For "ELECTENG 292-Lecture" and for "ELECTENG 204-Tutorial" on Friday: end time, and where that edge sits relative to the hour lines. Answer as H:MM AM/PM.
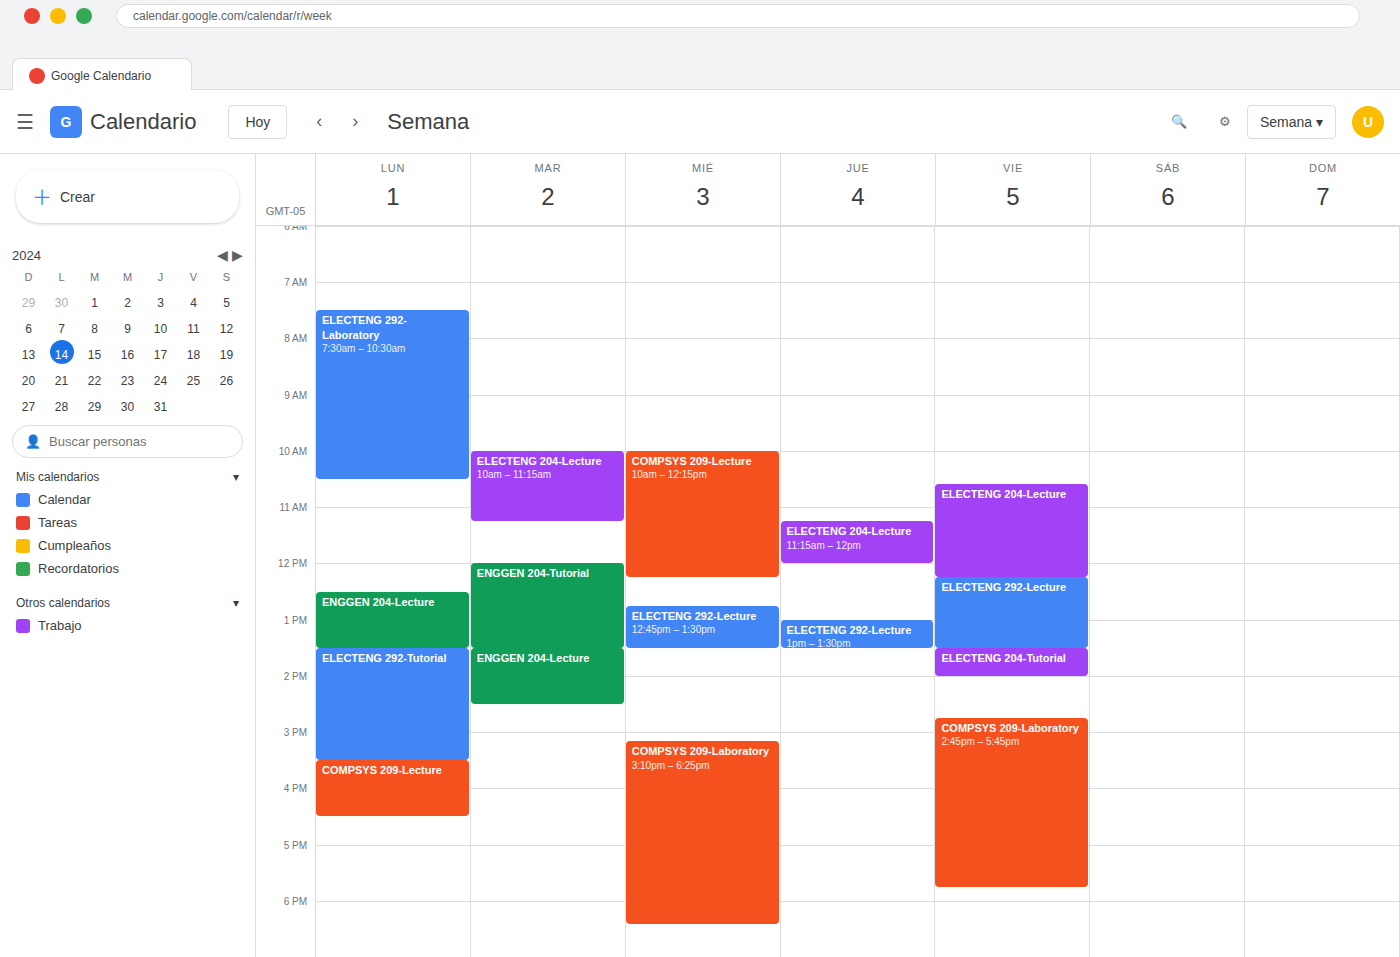
"ELECTENG 292-Lecture": 1:30 PM, halfway between the 1 PM and 2 PM lines. "ELECTENG 204-Tutorial": 2:00 PM, exactly on the 2 PM line.